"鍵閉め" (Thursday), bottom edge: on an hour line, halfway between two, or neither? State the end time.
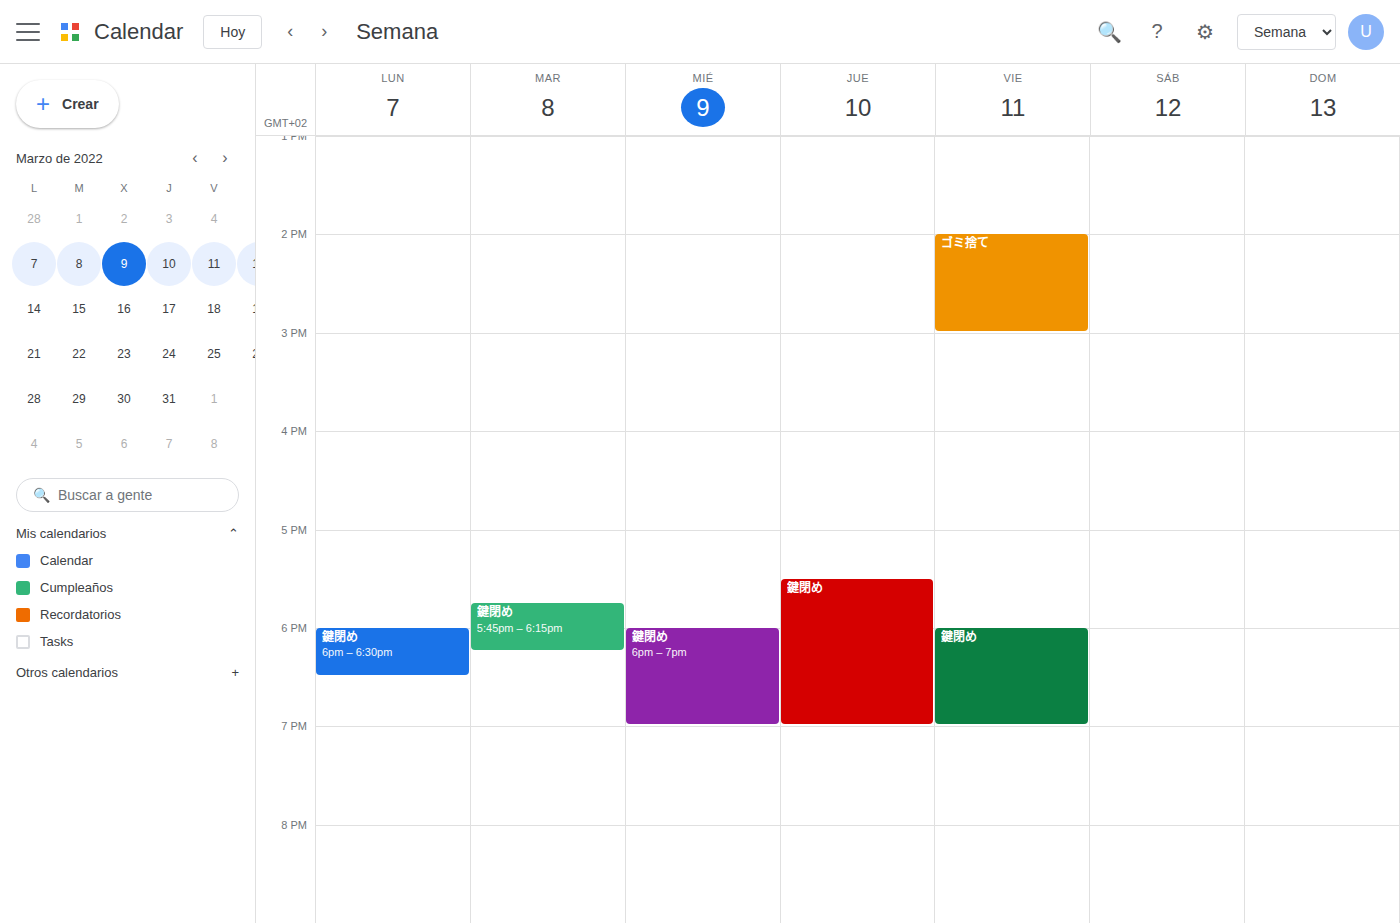
19:00 -- exactly on the 19:00 line.